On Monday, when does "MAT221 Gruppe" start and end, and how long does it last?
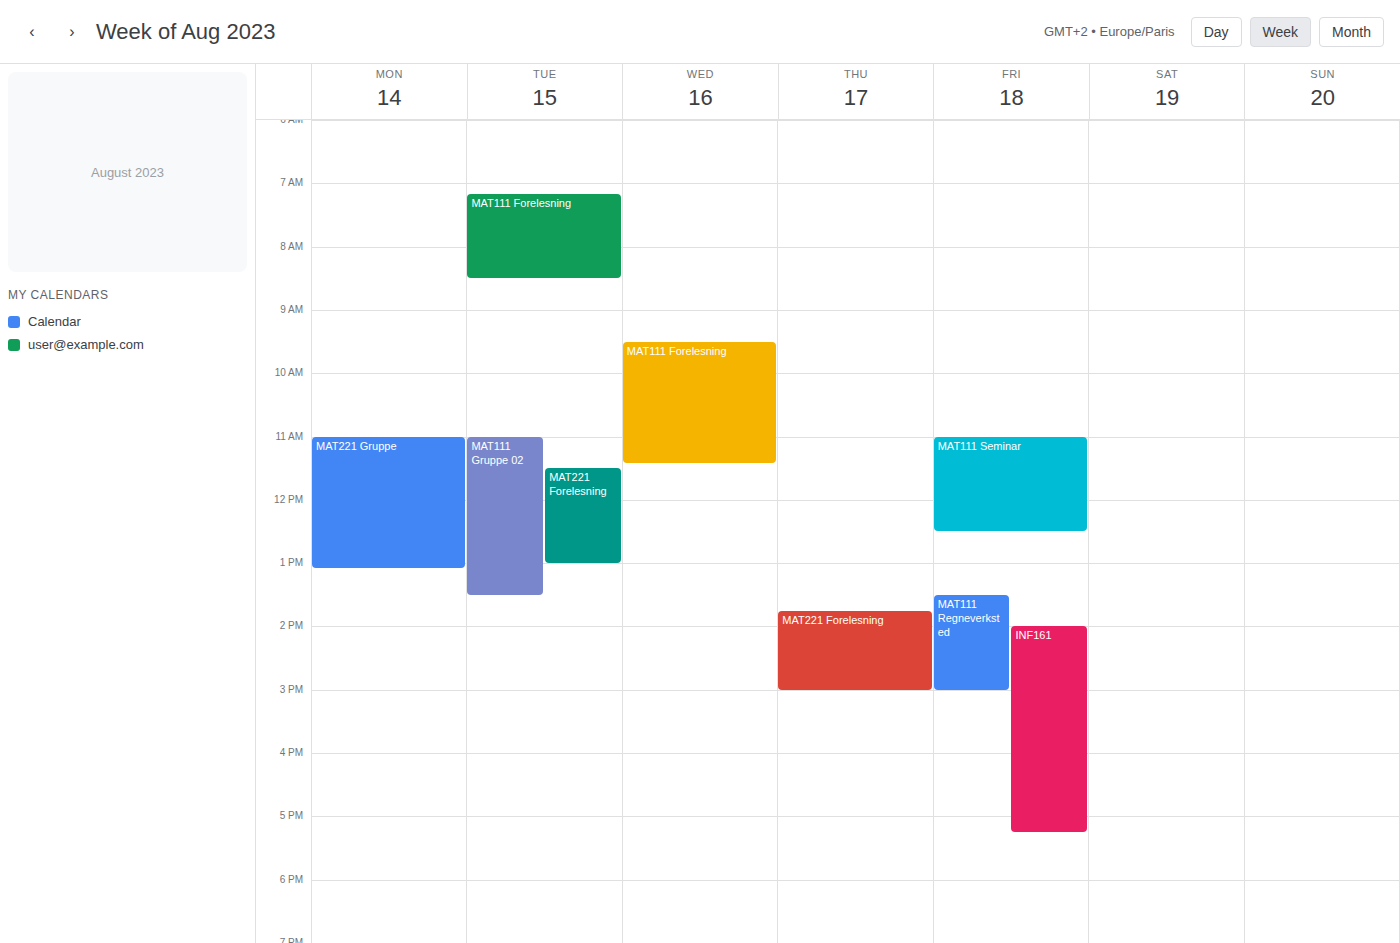
11:00 AM to 1:05 PM, 2 hours 5 minutes